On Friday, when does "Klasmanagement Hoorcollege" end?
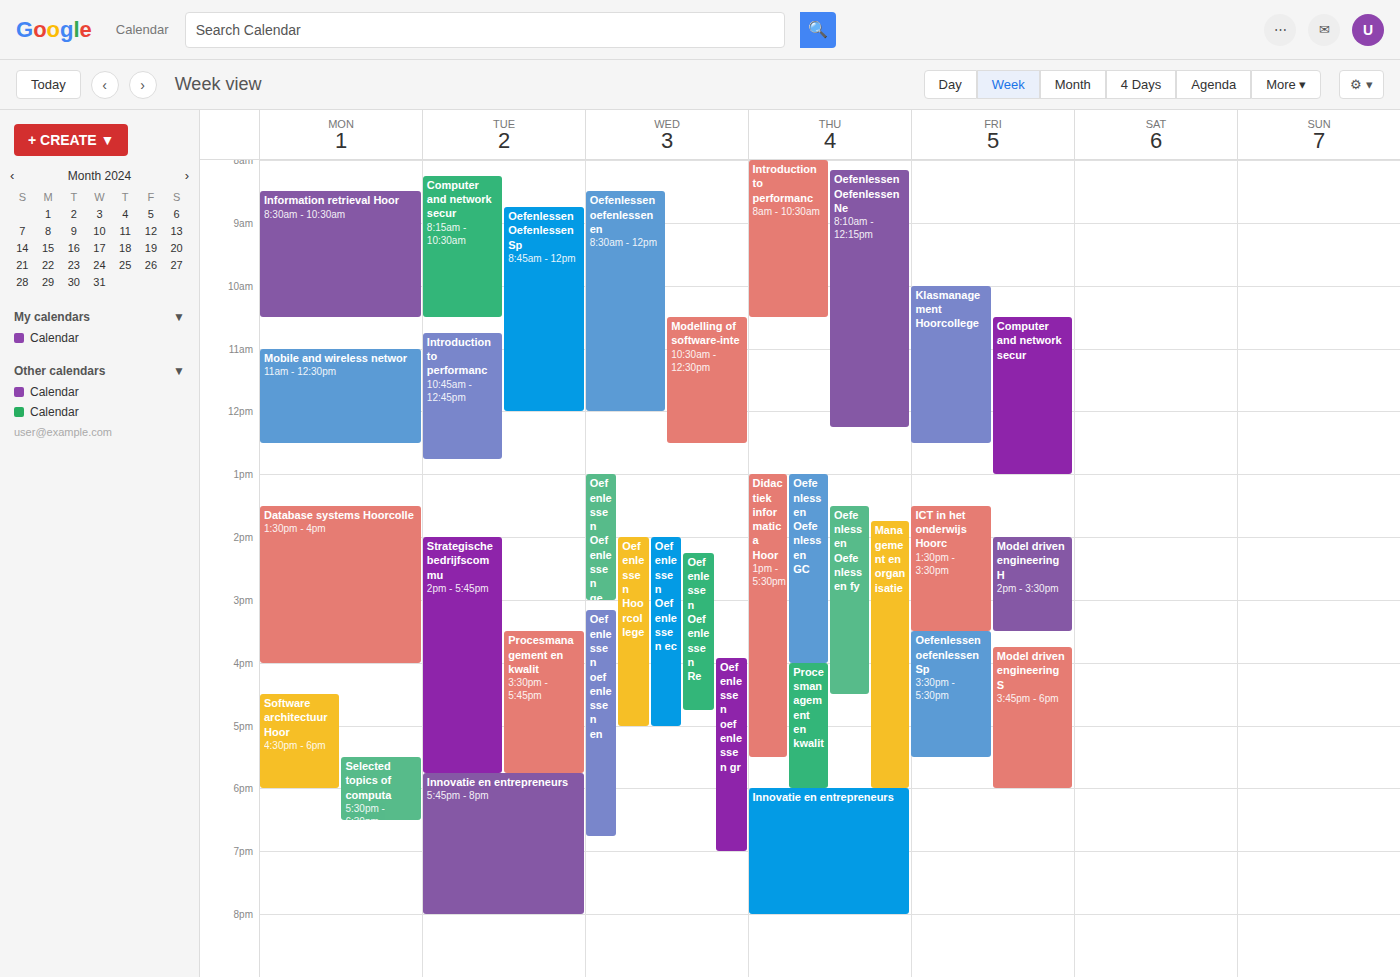
12:30 PM